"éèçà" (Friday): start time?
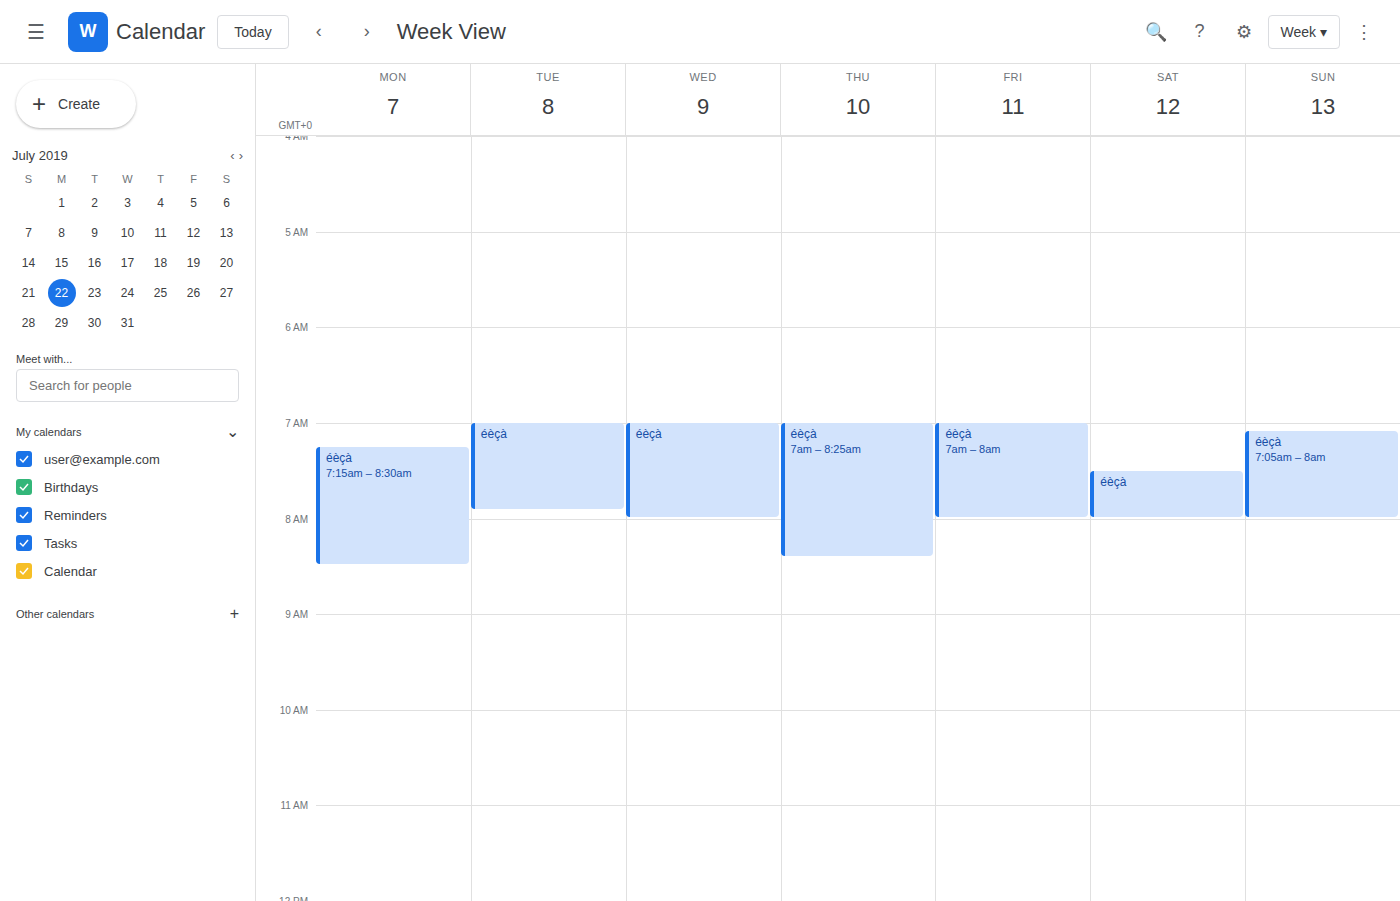
7:00 AM